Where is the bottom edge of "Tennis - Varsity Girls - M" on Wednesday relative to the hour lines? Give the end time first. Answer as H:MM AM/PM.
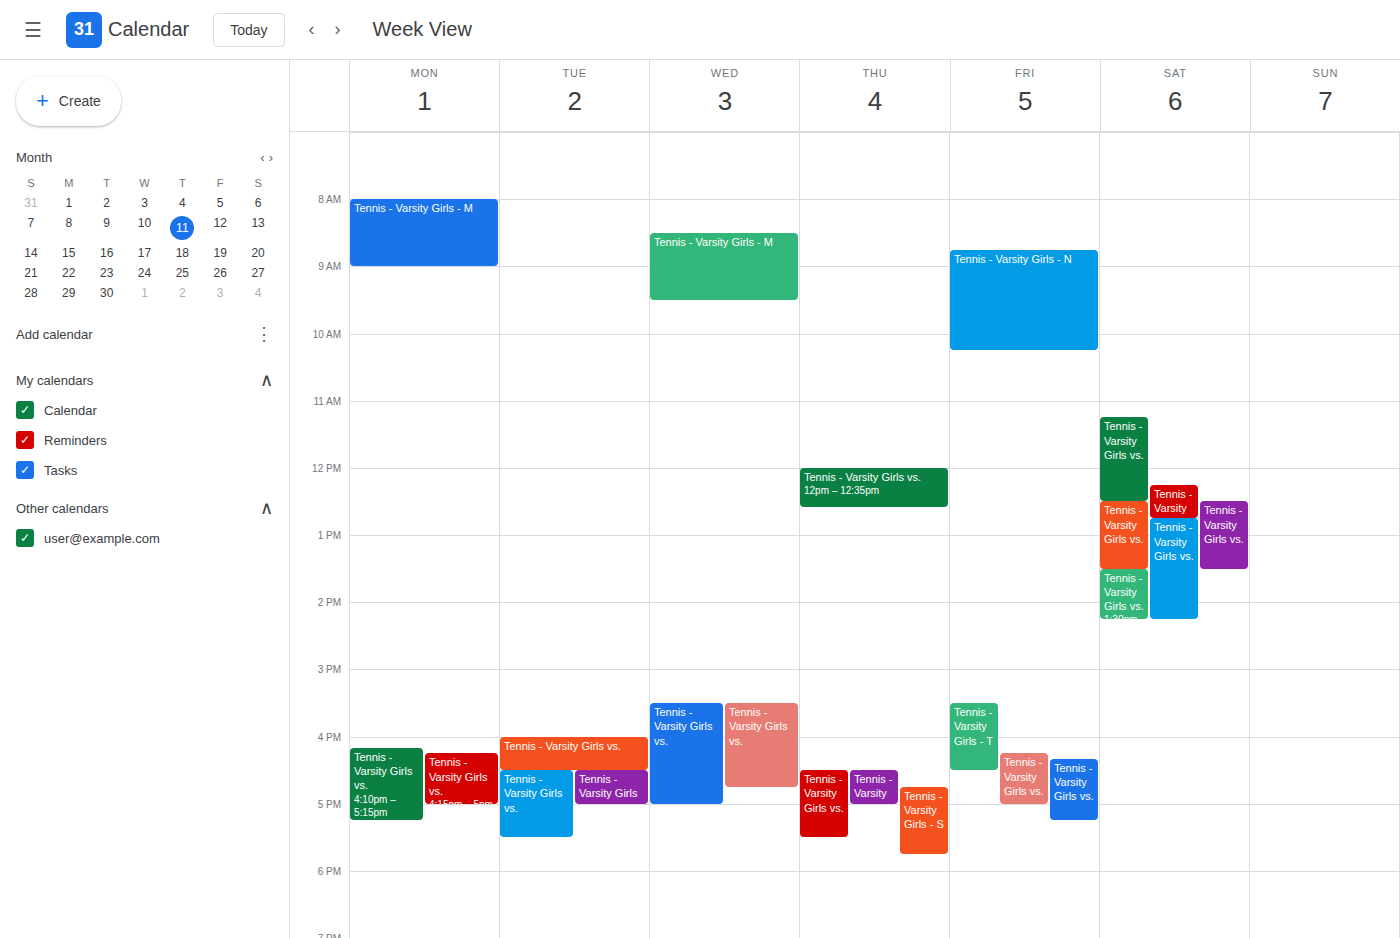
9:30 AM -- halfway between the 9 AM and 10 AM lines.